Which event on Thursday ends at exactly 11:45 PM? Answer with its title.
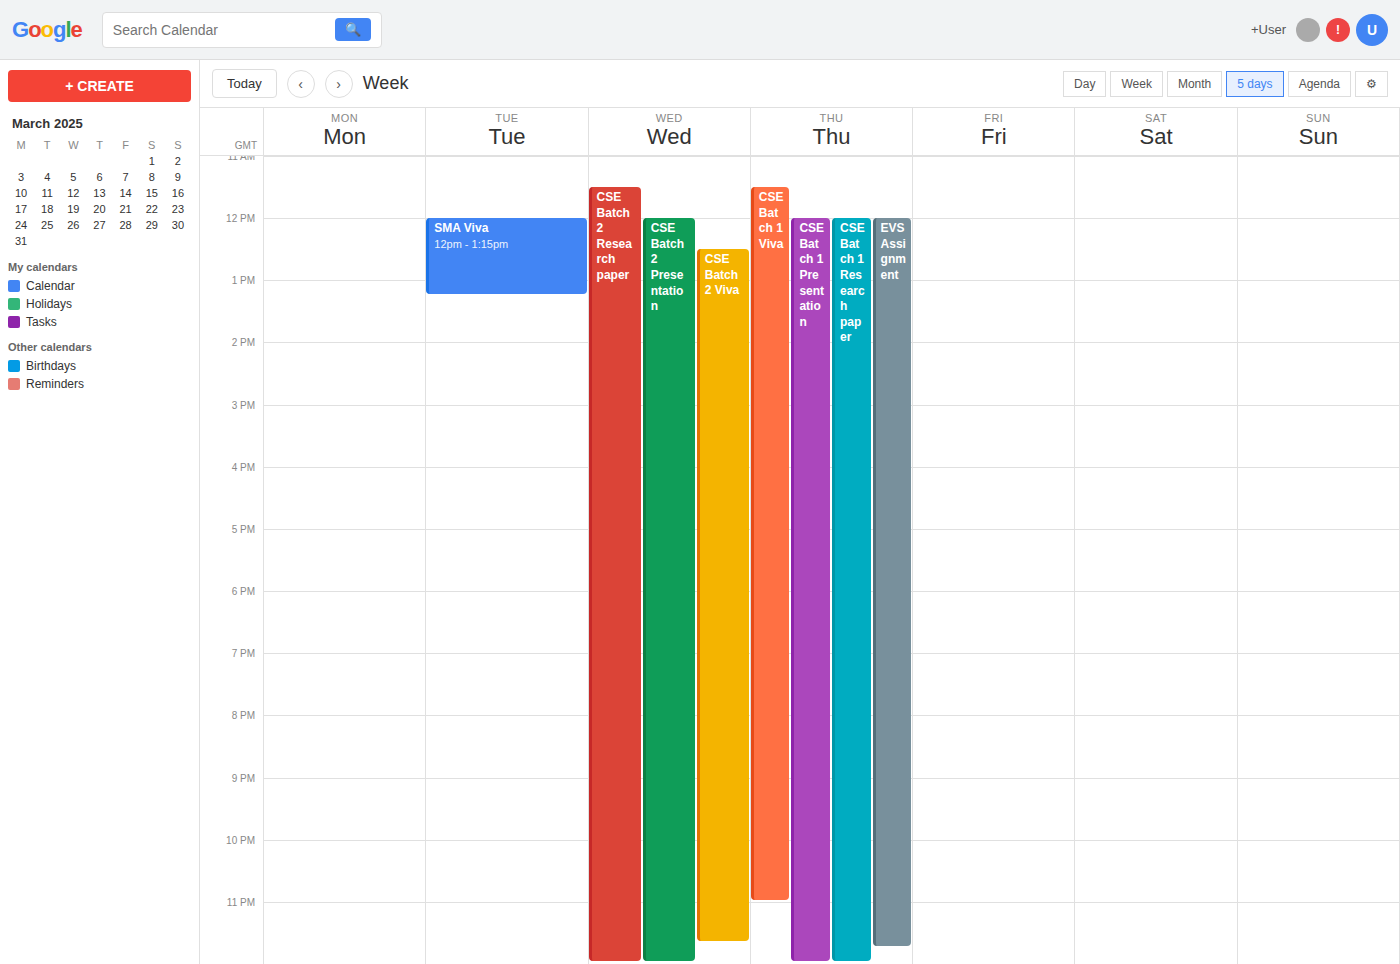
"EVS Assignment"